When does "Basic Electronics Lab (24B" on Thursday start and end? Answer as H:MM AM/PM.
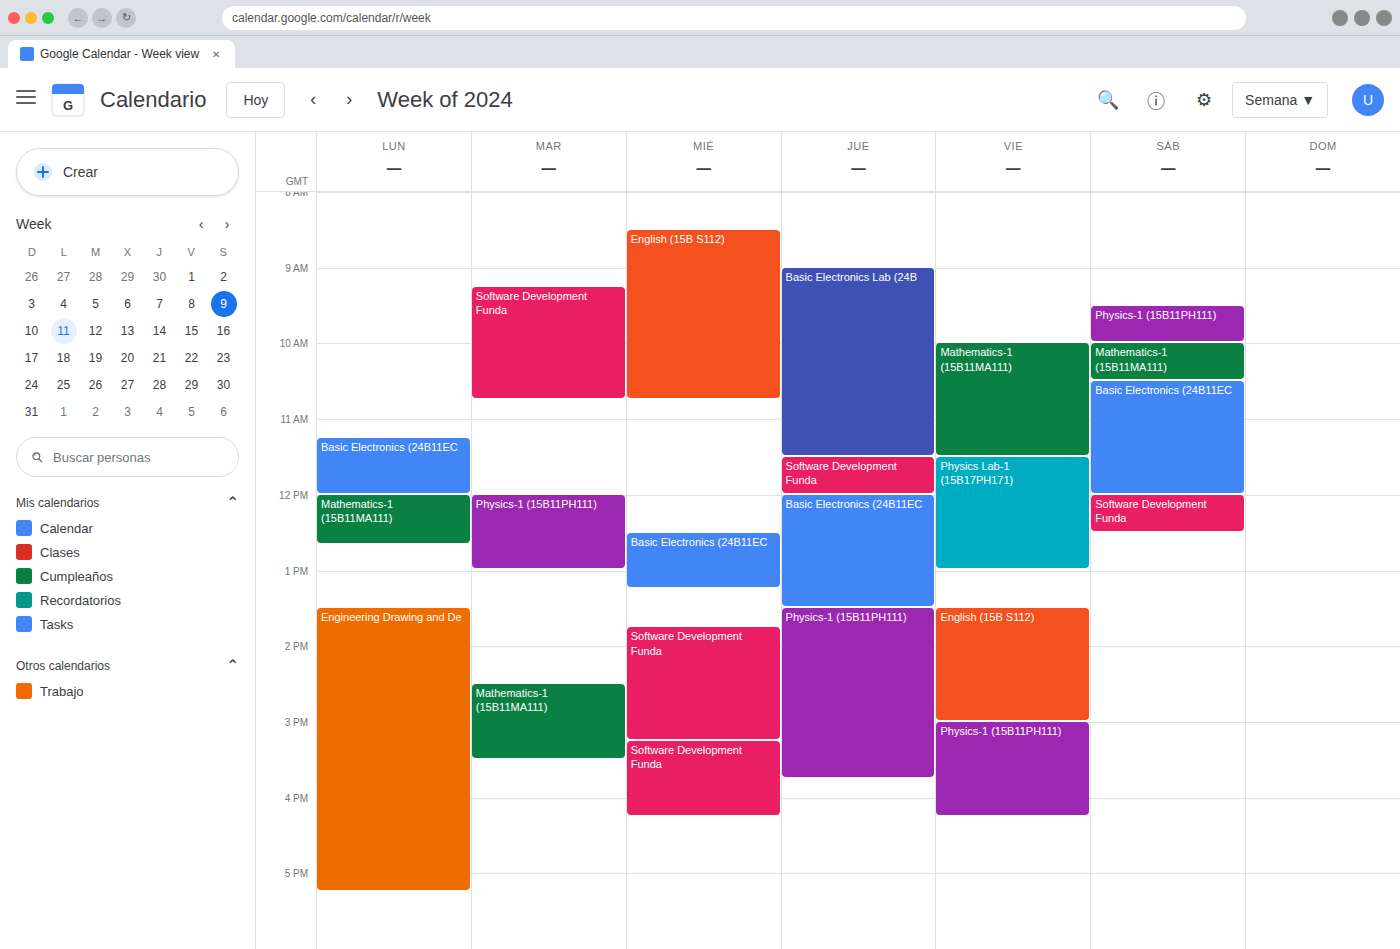
9:00 AM to 11:30 AM